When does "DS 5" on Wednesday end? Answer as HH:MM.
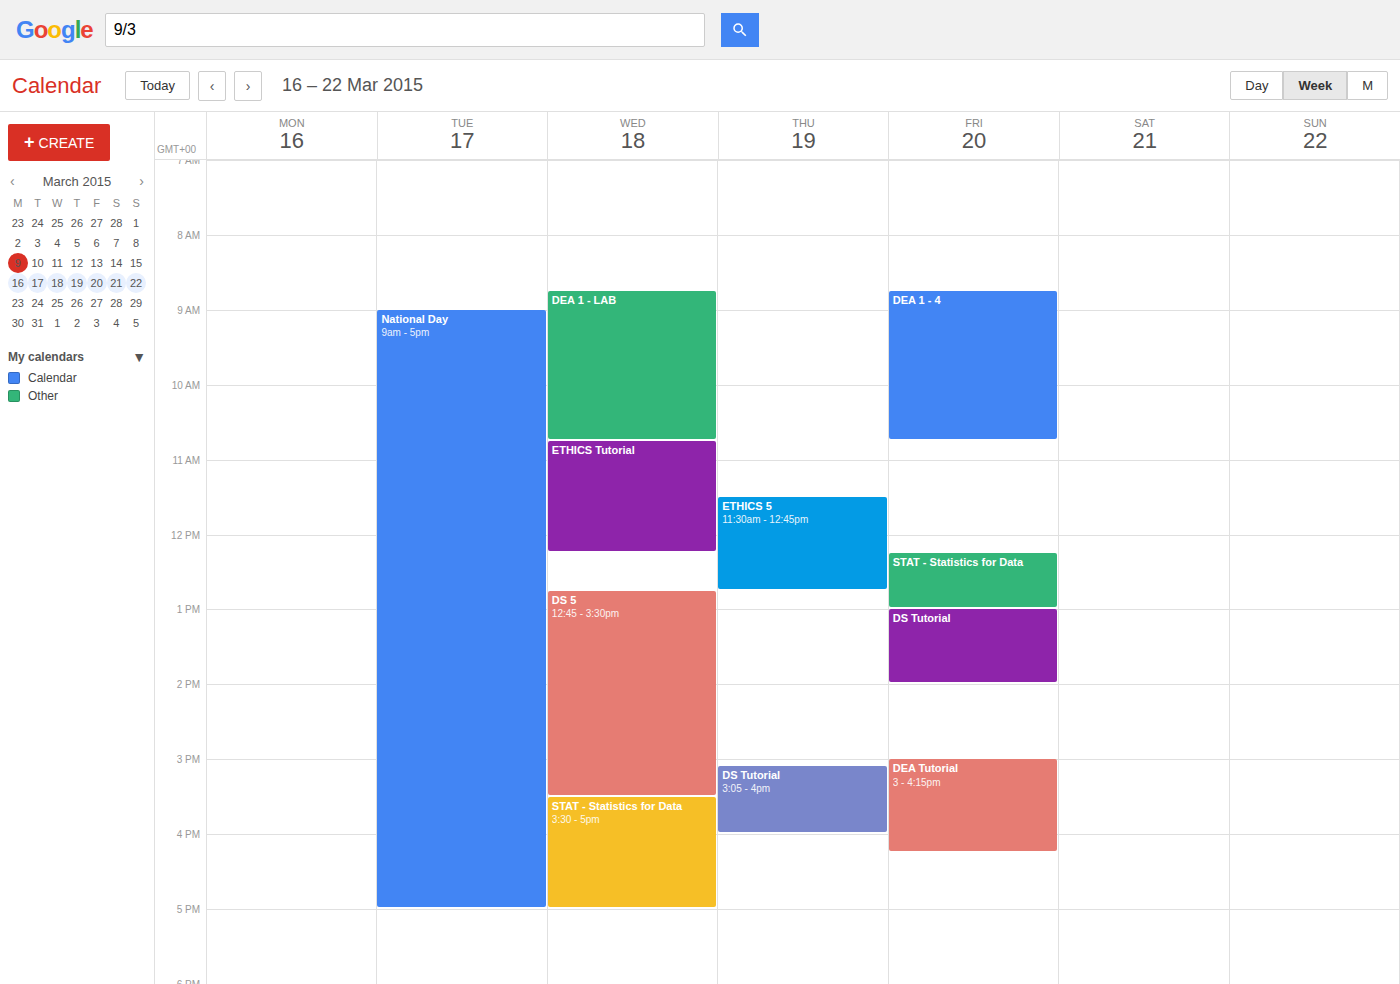
15:30